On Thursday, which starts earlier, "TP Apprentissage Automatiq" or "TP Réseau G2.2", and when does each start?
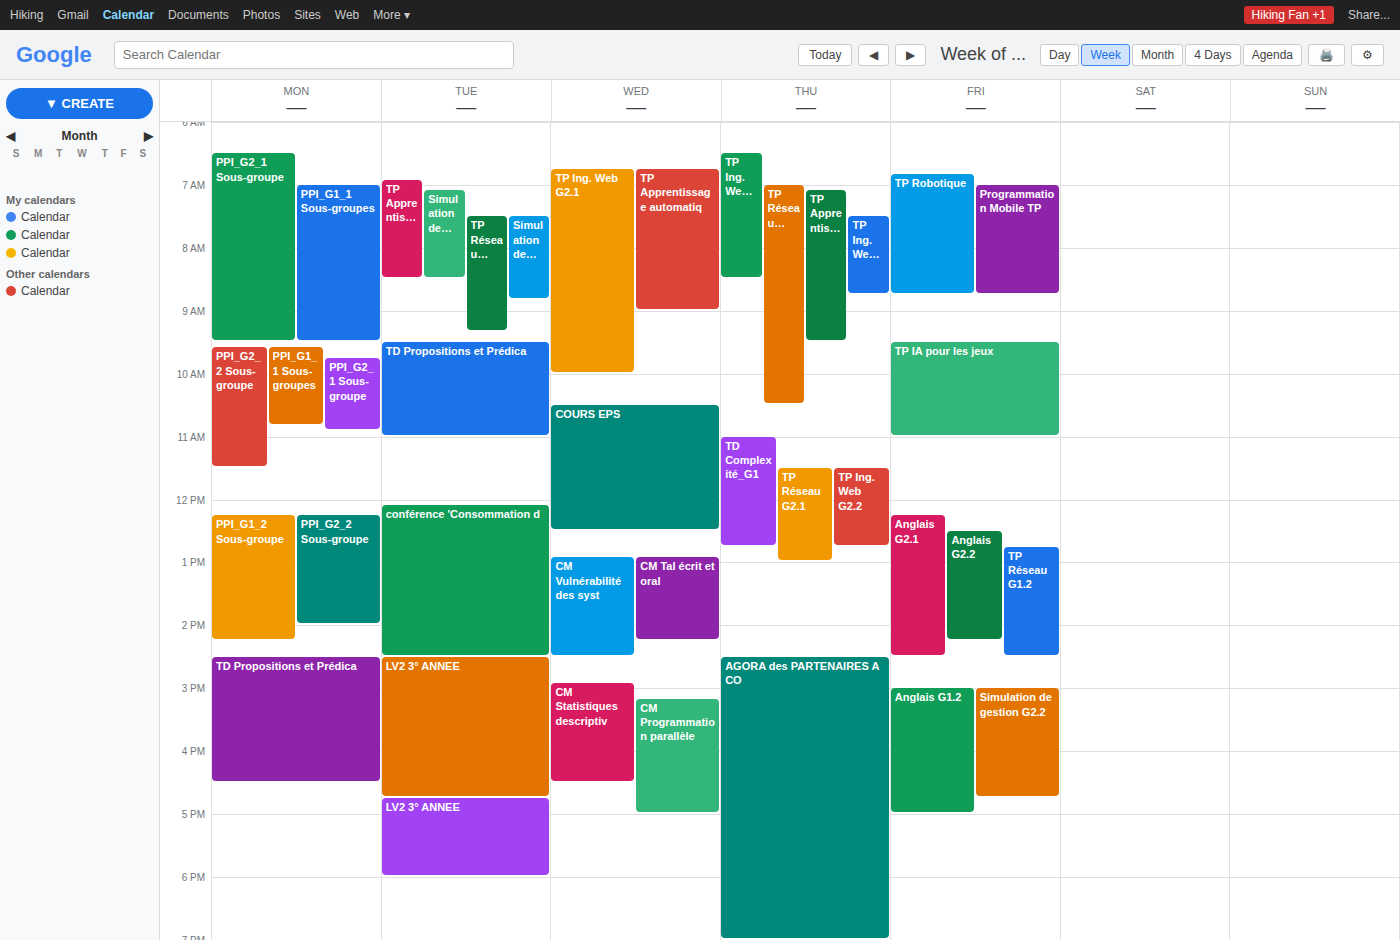
"TP Réseau G2.2" 7:00 AM; "TP Apprentissage Automatiq" 7:05 AM.